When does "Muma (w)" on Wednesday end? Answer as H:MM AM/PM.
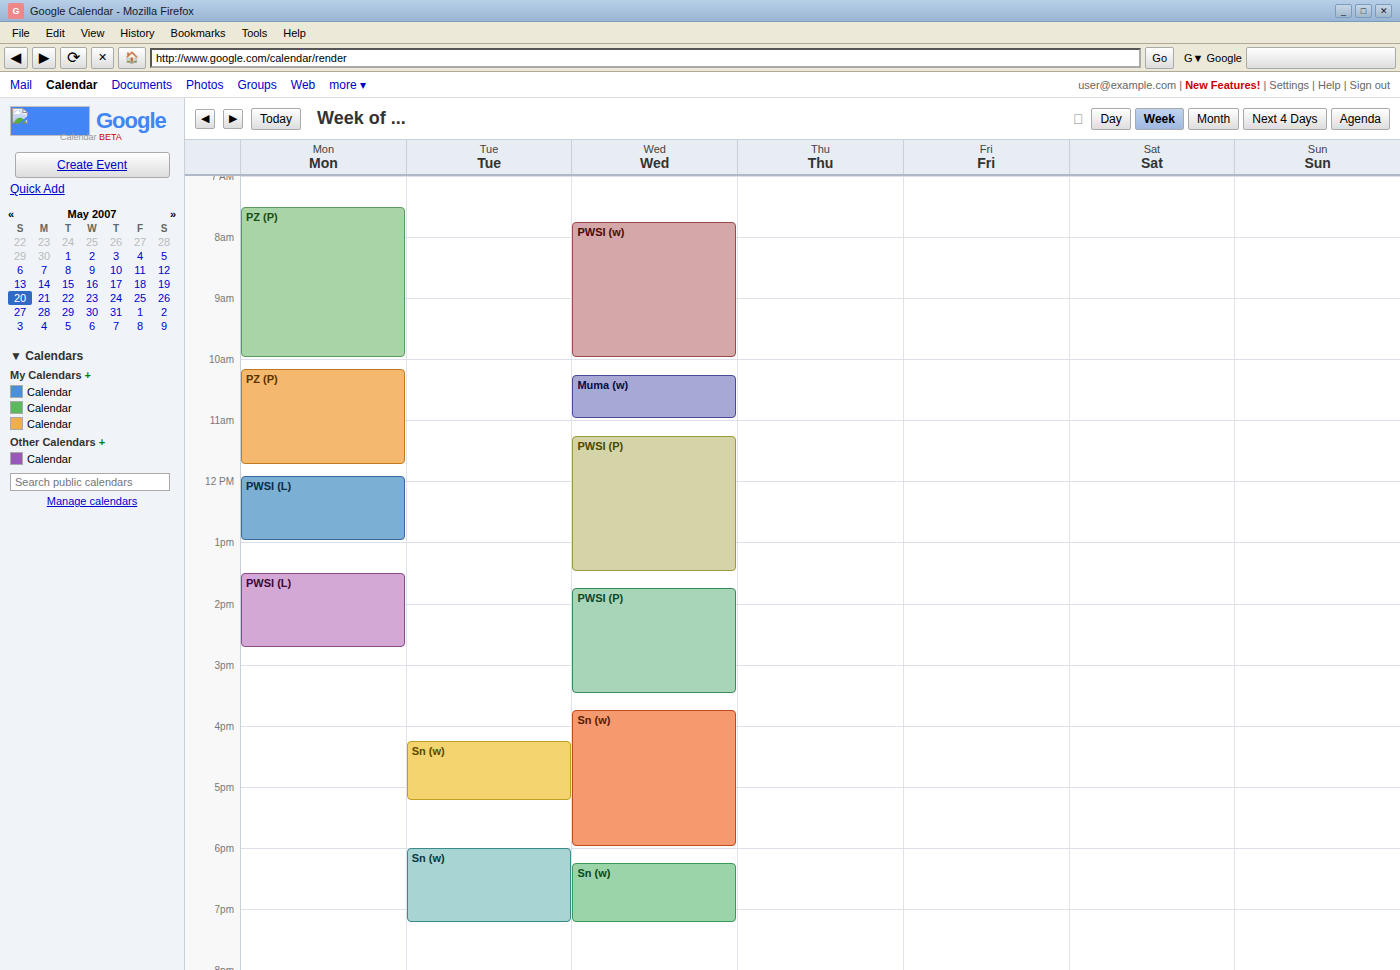
11:00 AM